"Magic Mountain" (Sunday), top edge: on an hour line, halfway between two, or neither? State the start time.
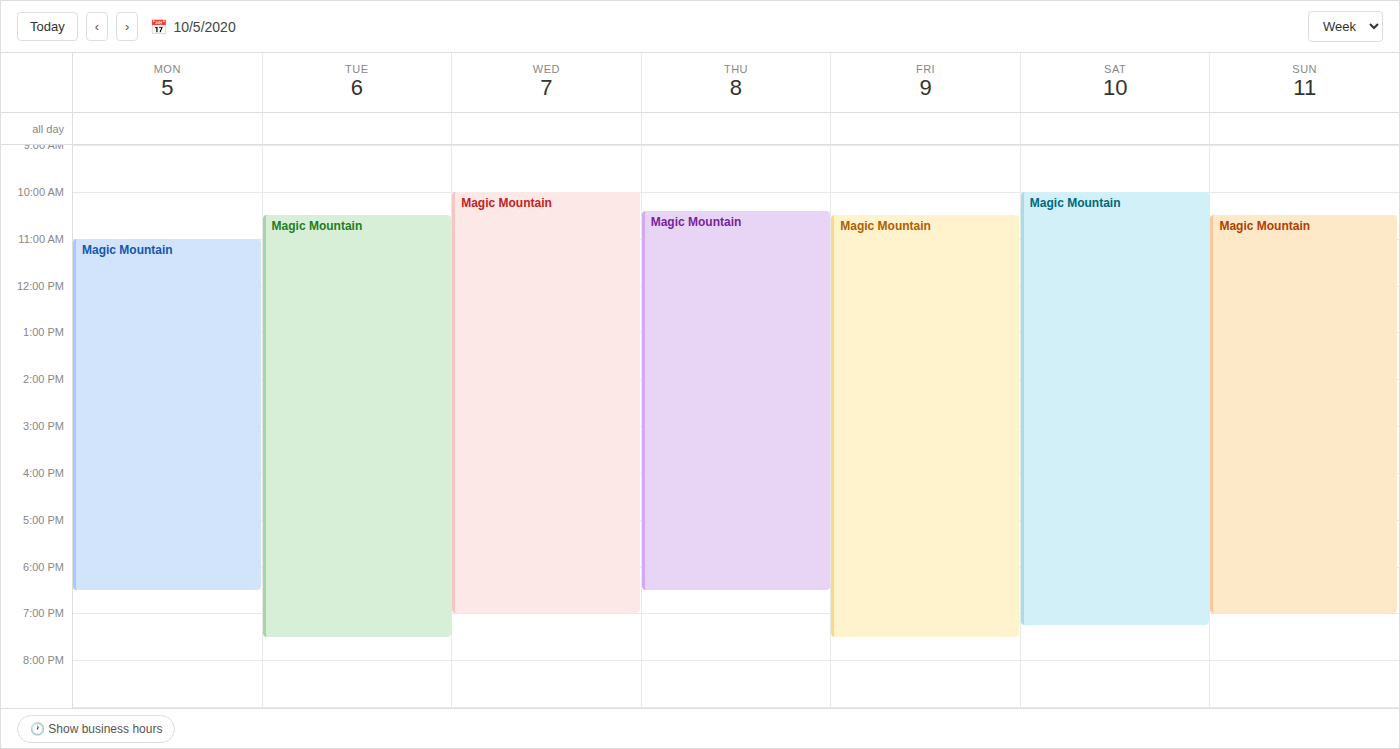
10:30 AM -- halfway between the 10 AM and 11 AM lines.